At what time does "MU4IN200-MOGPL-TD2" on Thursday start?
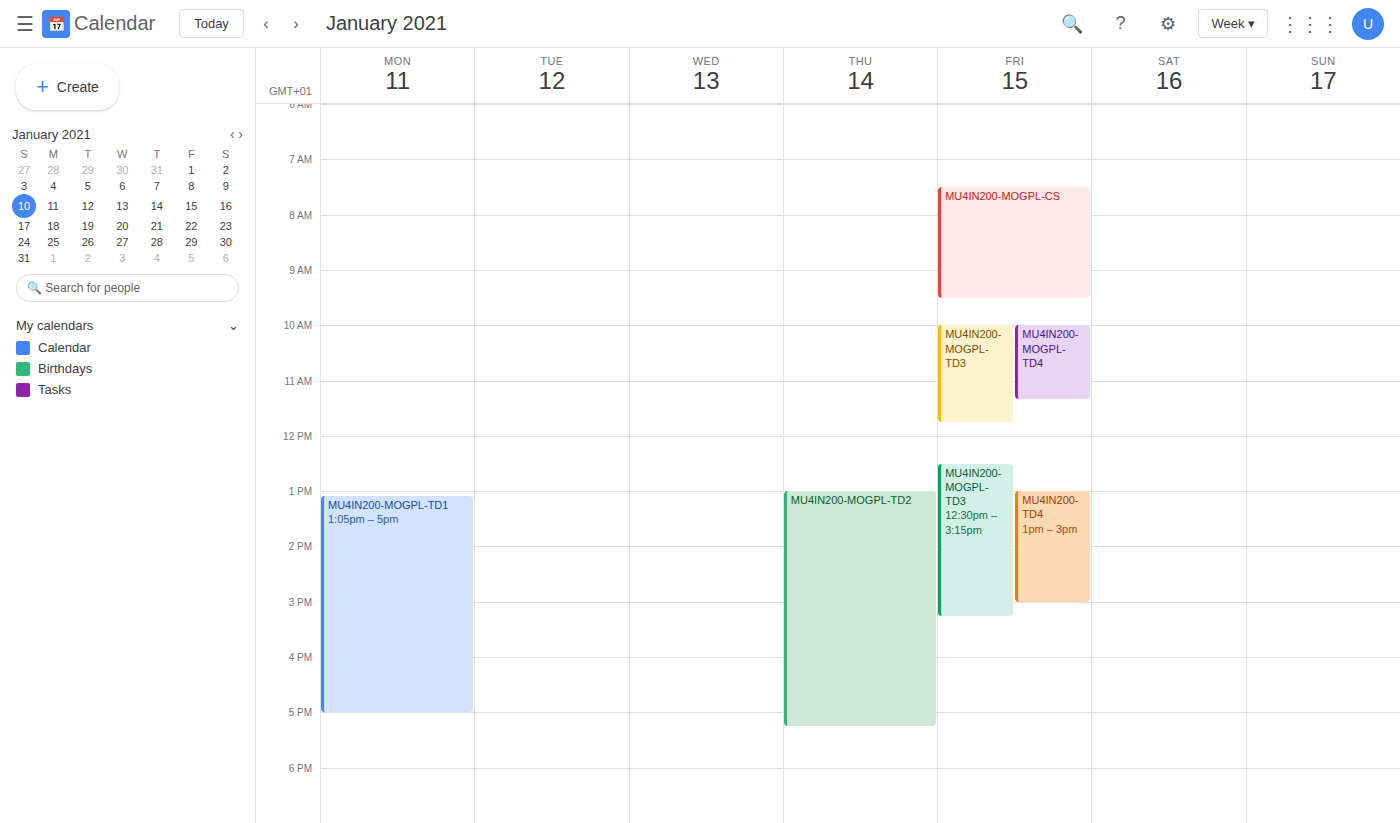
1:00 PM